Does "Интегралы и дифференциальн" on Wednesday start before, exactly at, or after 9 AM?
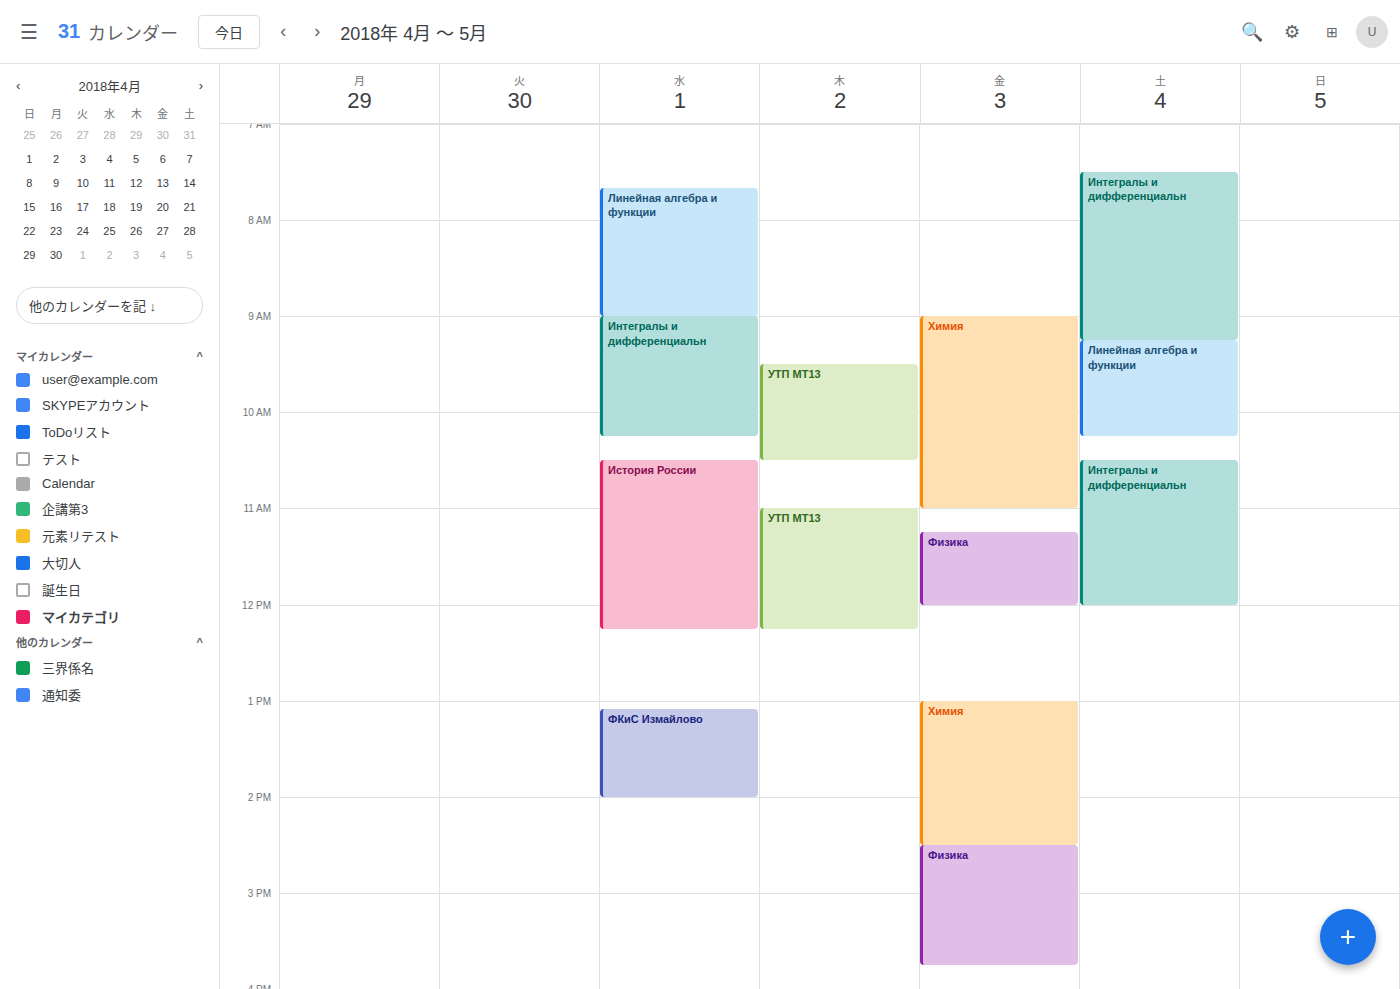
9:00 AM -- exactly at 9 AM, on the 9 AM line.